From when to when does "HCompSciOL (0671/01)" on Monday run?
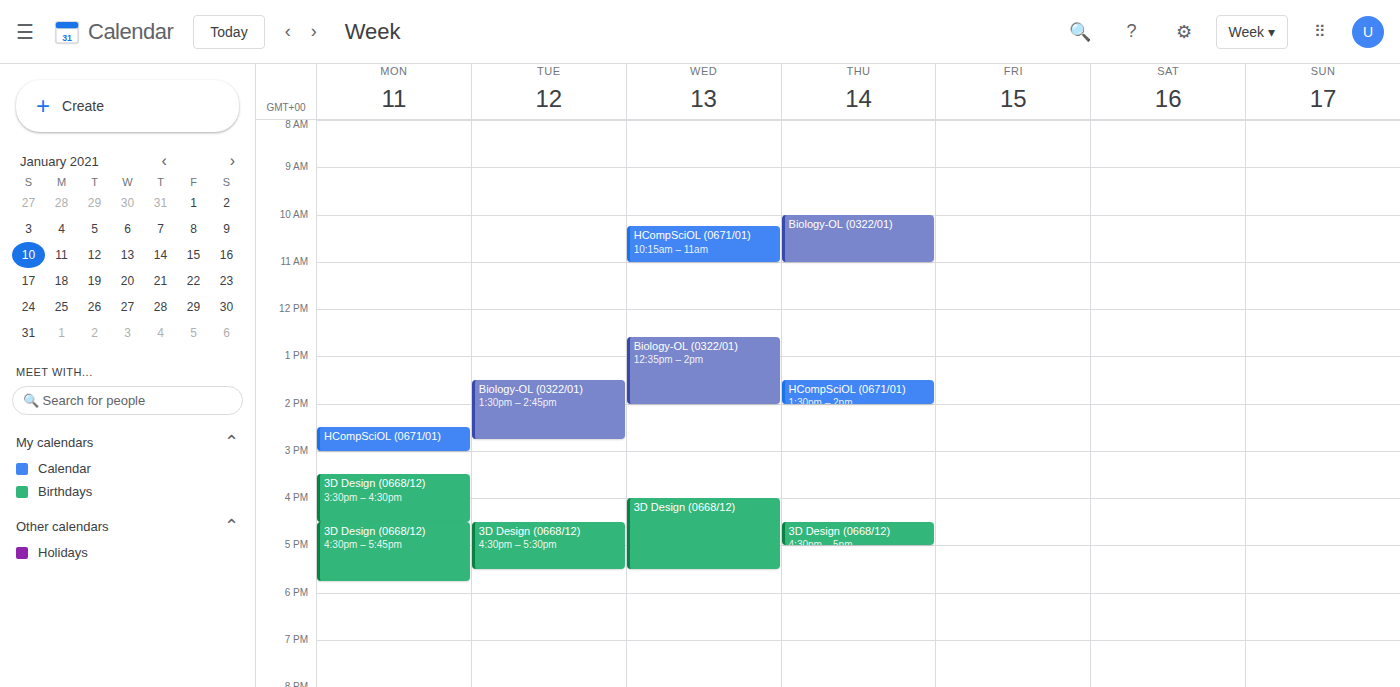
14:30 to 15:00